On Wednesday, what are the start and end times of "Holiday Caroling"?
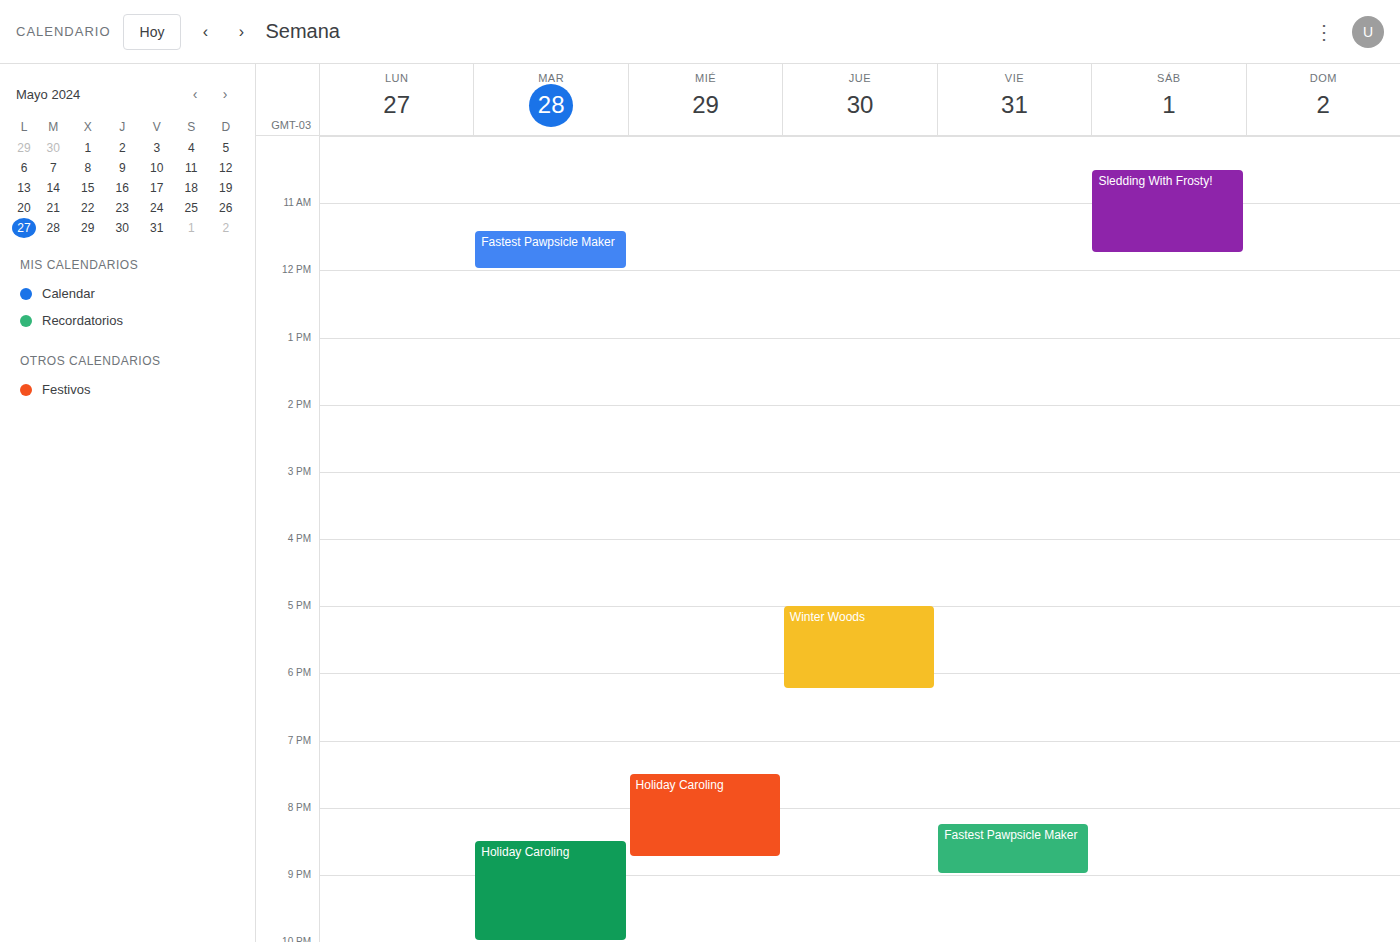
7:30 PM to 8:45 PM